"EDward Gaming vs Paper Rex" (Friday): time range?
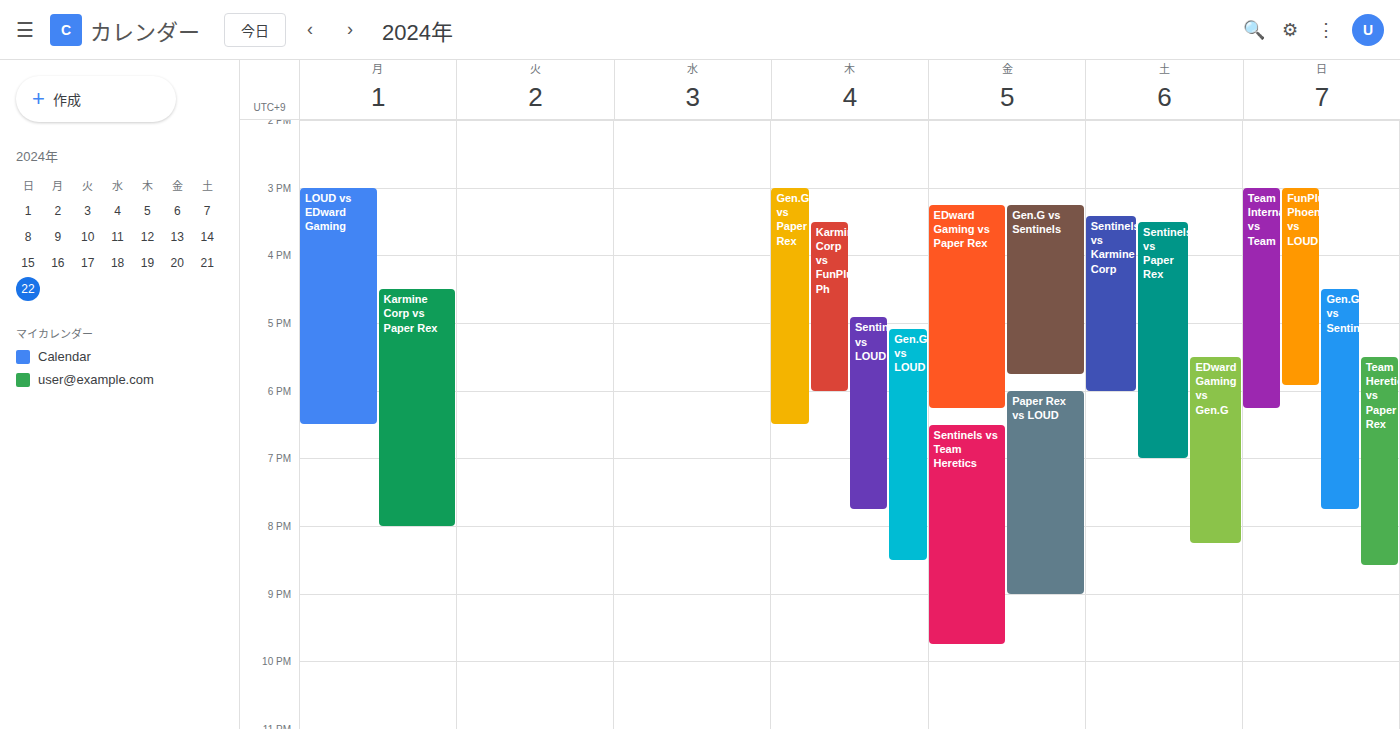
3:15 PM to 6:15 PM